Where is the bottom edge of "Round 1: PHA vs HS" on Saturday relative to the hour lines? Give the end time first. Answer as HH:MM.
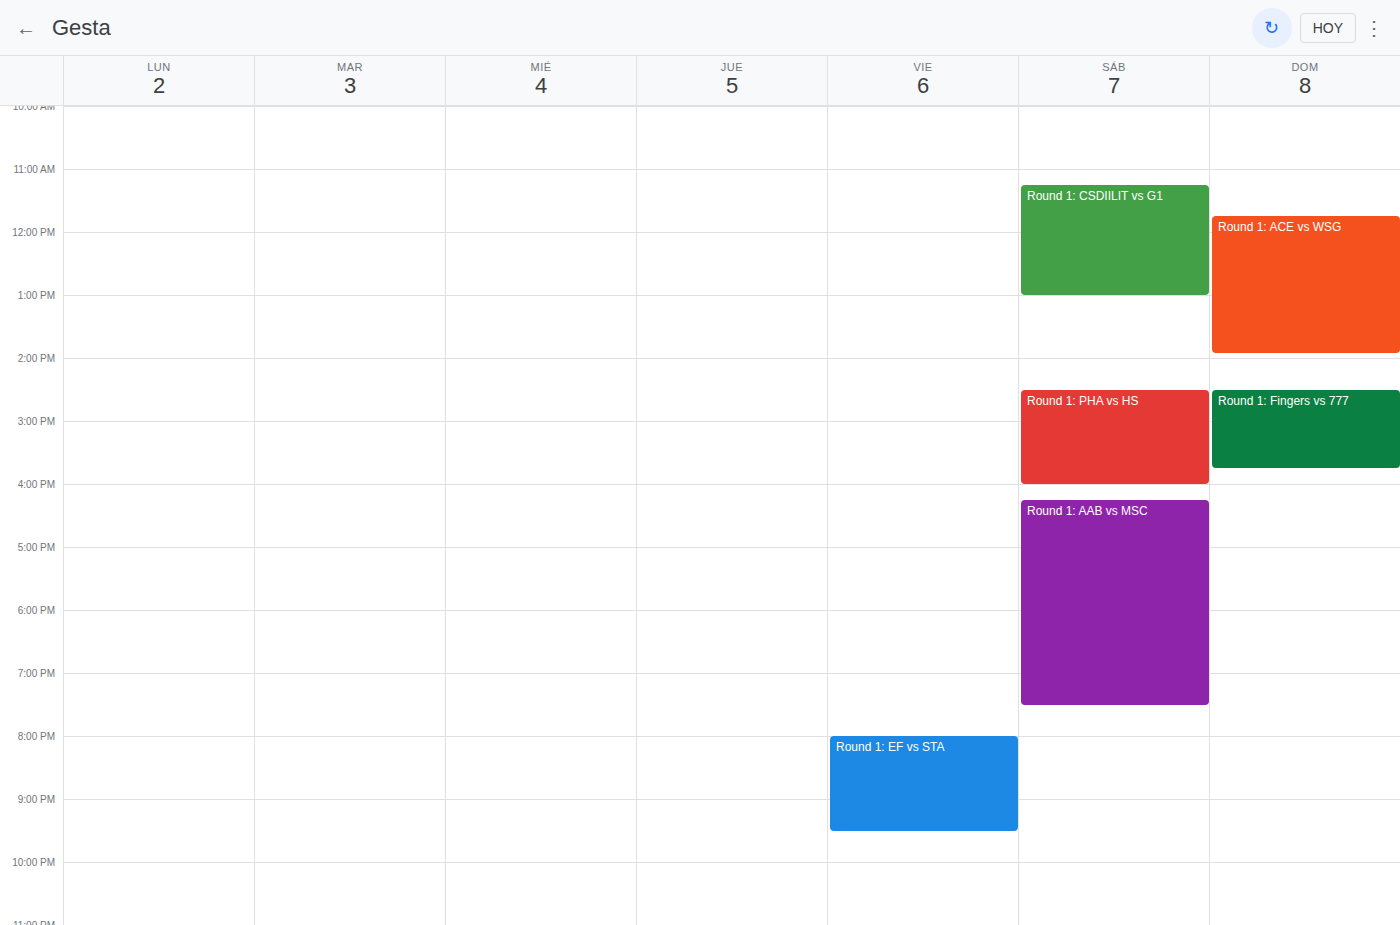
16:00 -- exactly on the 16:00 line.